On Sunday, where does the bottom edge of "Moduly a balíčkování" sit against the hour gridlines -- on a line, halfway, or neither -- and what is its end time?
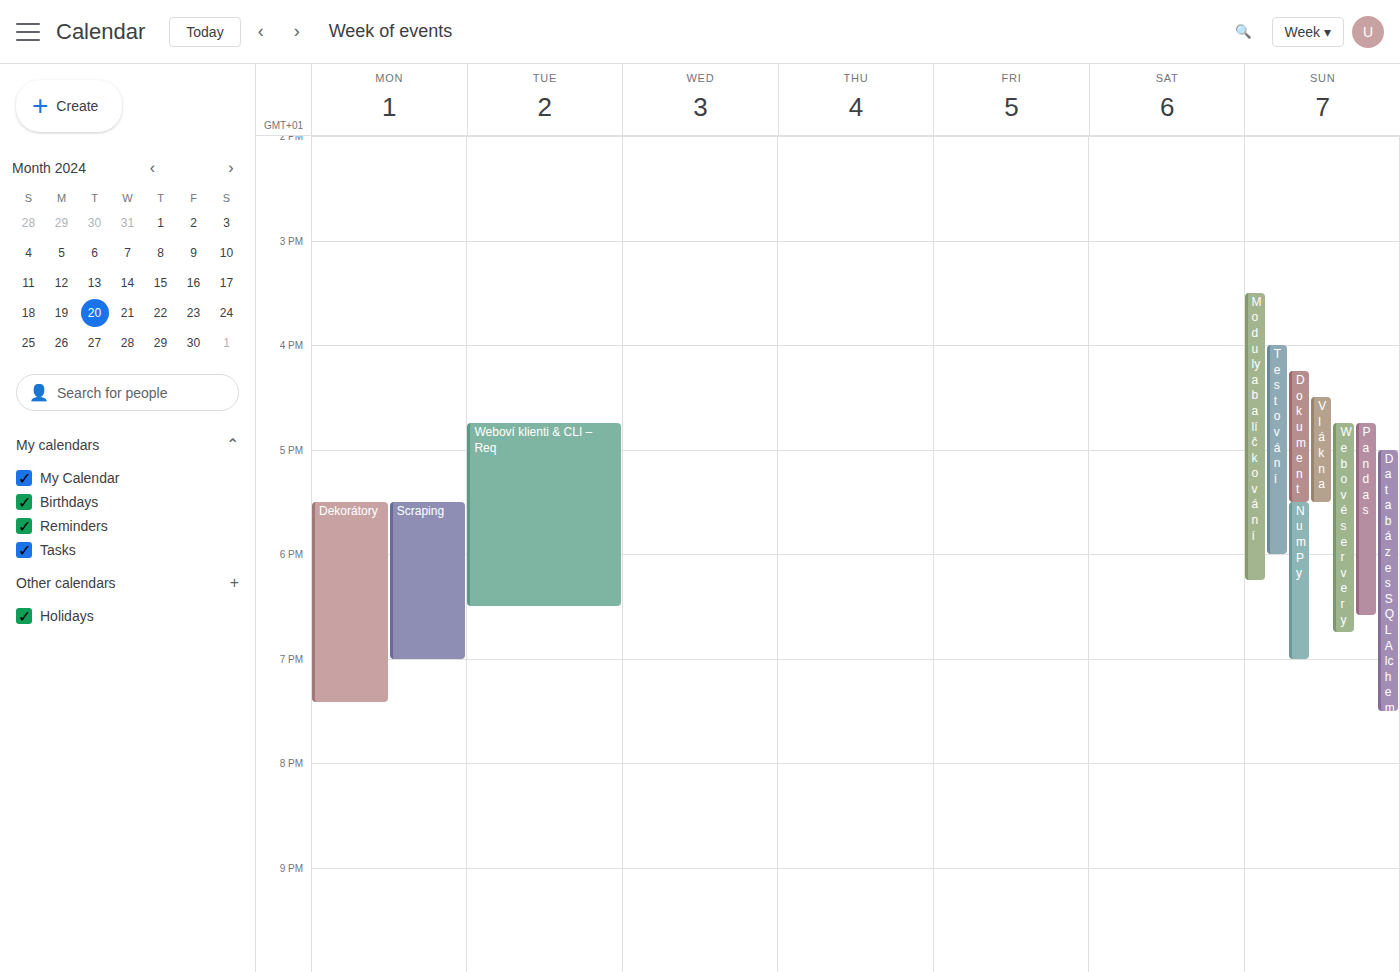
6:15 PM -- neither: a quarter of the way from the 6 PM line to the 7 PM line.